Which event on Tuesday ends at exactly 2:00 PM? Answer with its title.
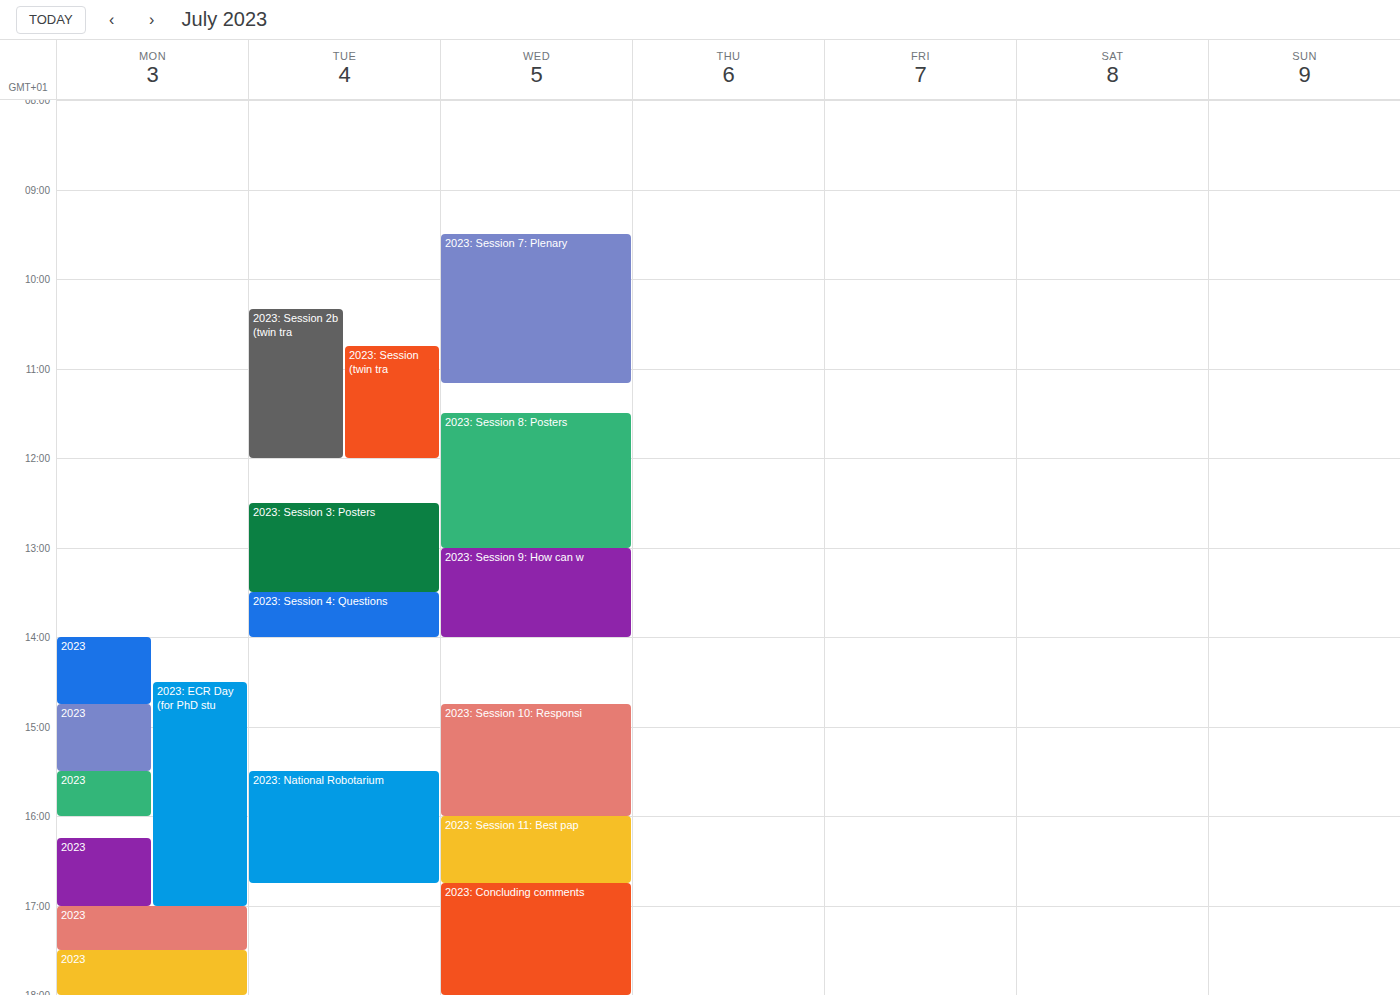
"2023: Session 4: Questions"